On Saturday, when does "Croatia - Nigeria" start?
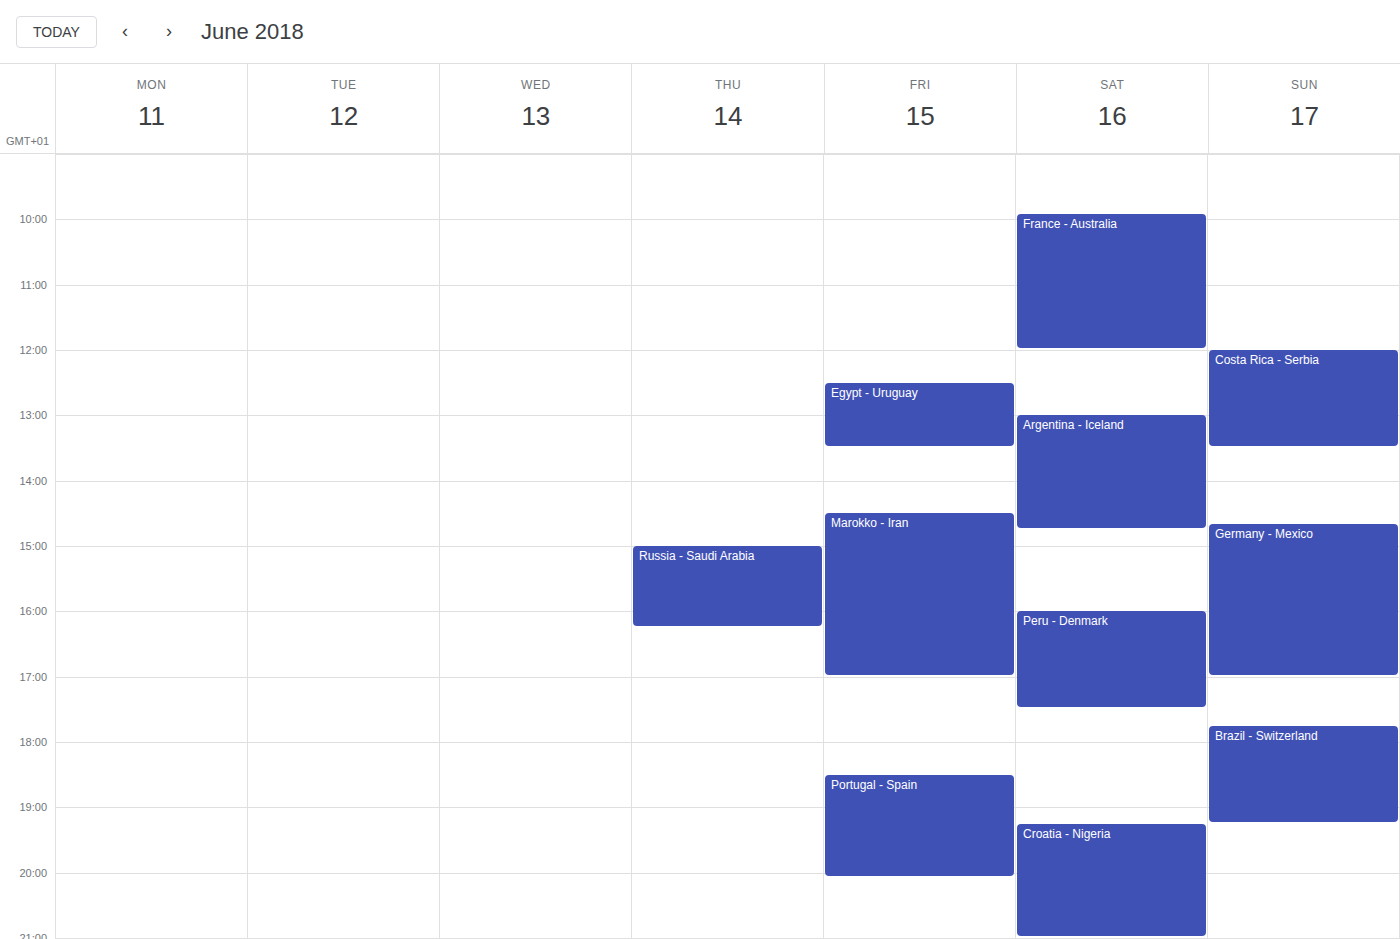
19:15